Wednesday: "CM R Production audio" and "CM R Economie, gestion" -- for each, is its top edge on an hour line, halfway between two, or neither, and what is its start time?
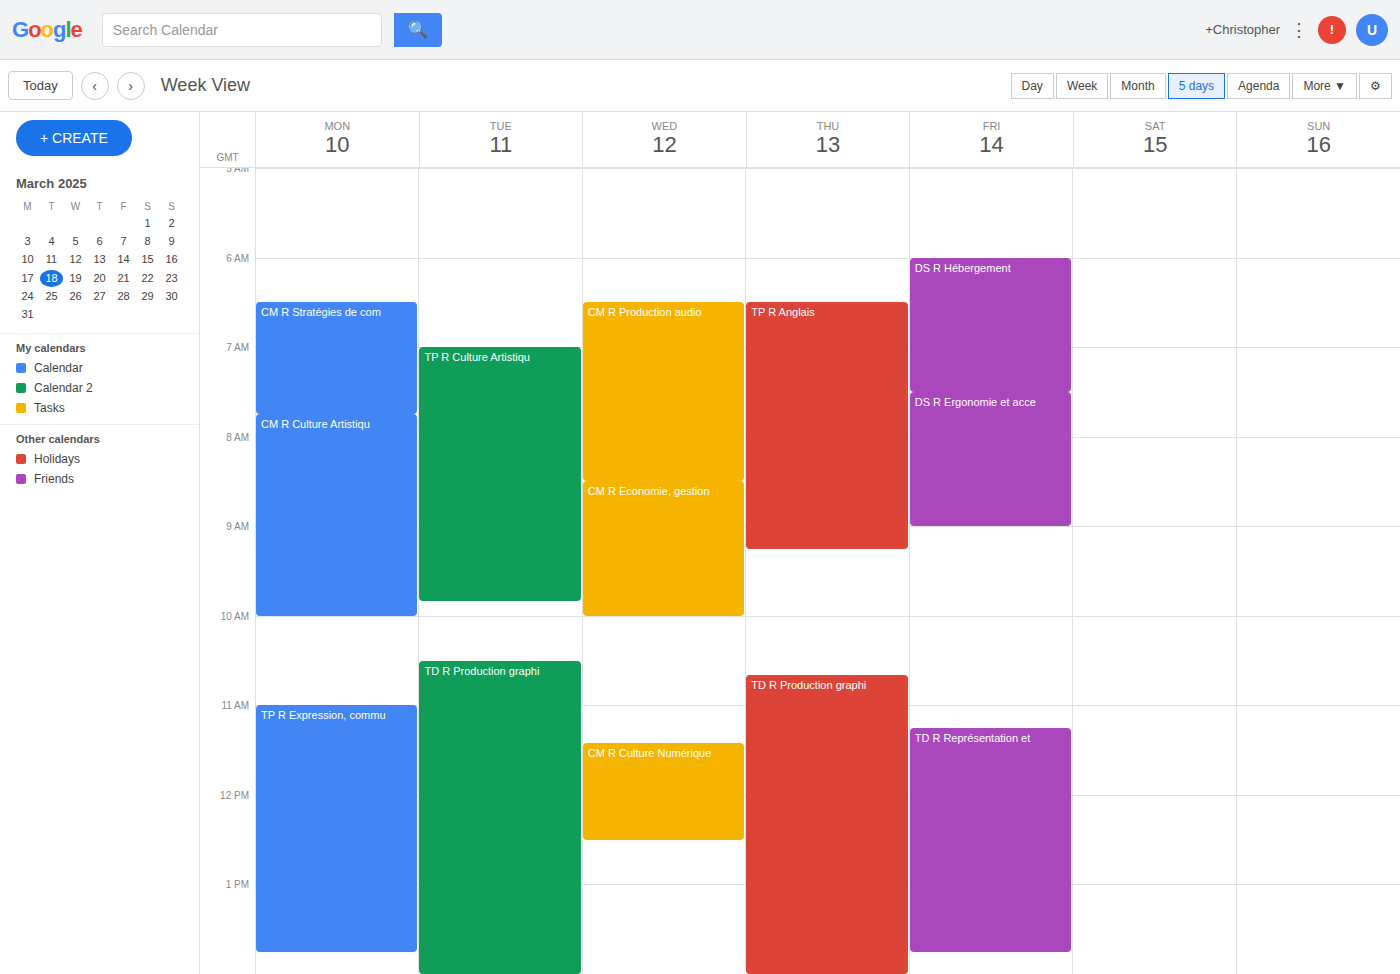
"CM R Production audio": 6:30 AM, halfway between the 6 AM and 7 AM lines. "CM R Economie, gestion": 8:30 AM, halfway between the 8 AM and 9 AM lines.